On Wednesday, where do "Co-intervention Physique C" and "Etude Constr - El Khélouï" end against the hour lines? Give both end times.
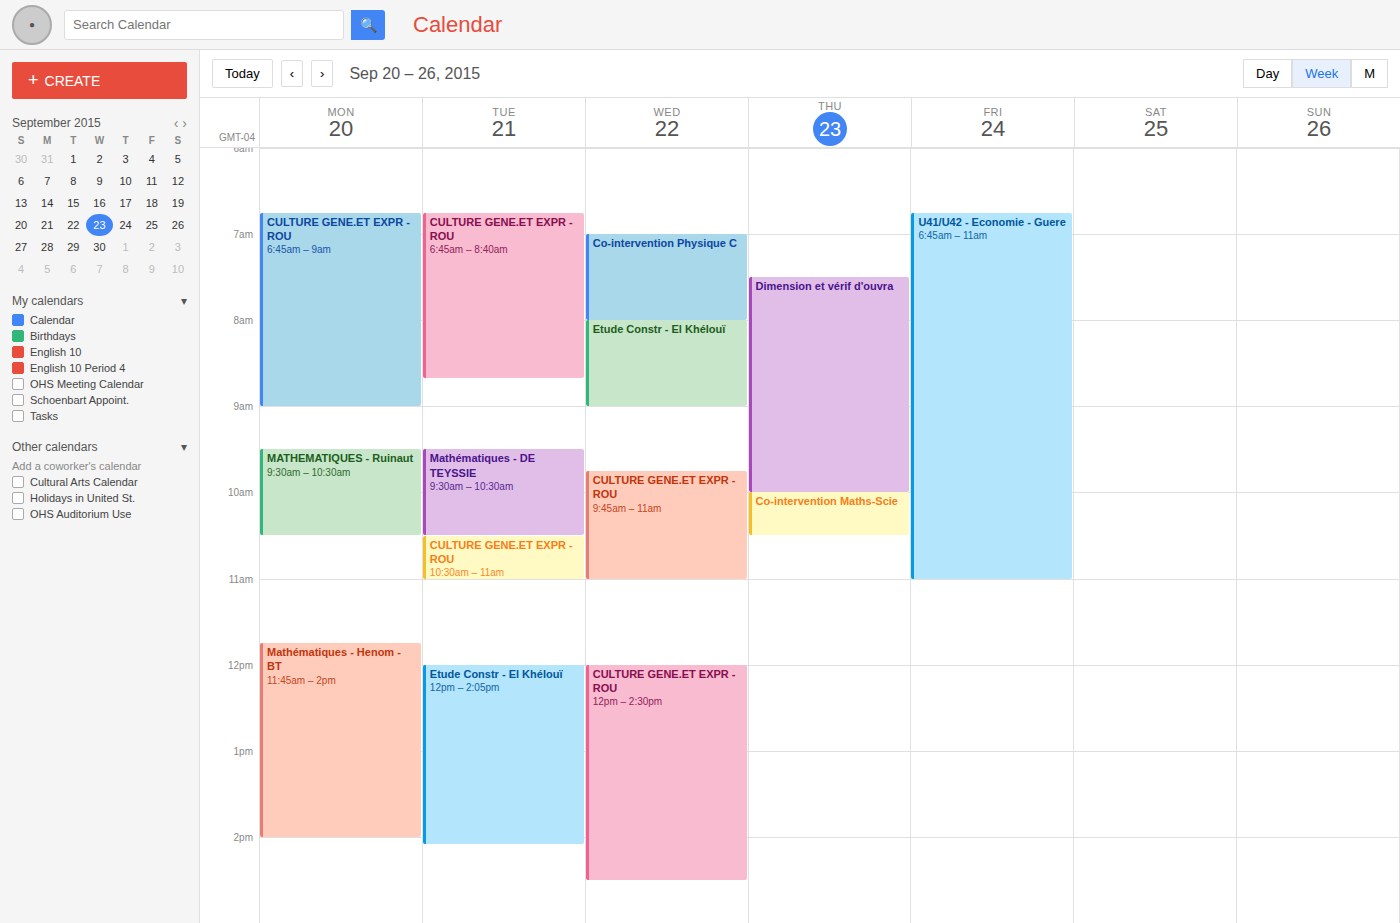
"Co-intervention Physique C": 8:00 AM, exactly on the 8 AM line. "Etude Constr - El Khélouï": 9:00 AM, exactly on the 9 AM line.